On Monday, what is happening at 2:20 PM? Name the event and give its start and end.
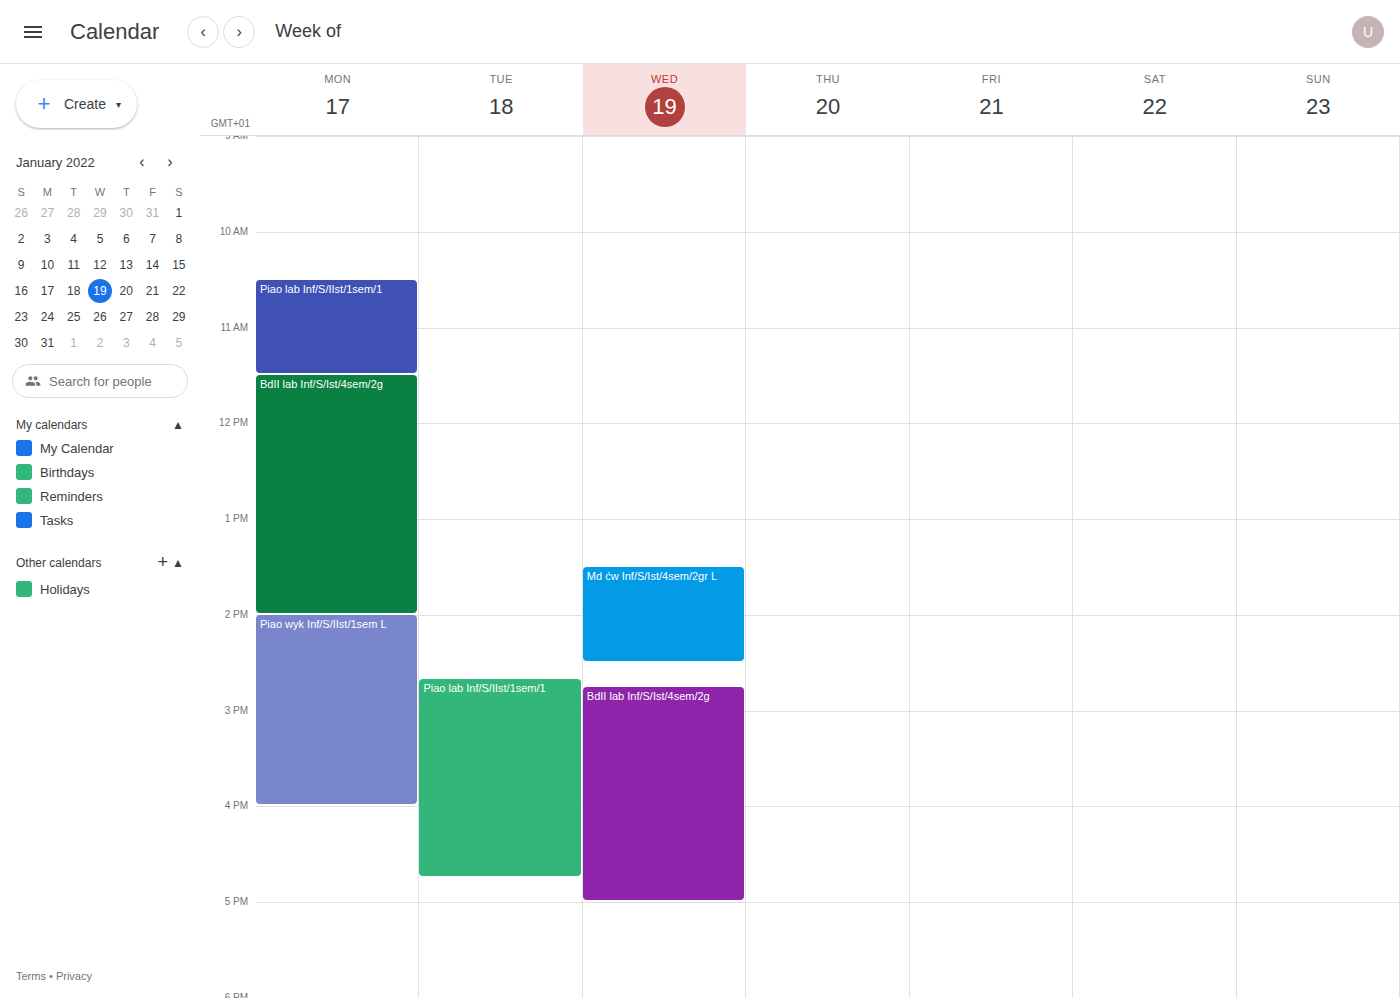
"Piao wyk Inf/S/IIst/1sem L", 2:00 PM to 4:00 PM